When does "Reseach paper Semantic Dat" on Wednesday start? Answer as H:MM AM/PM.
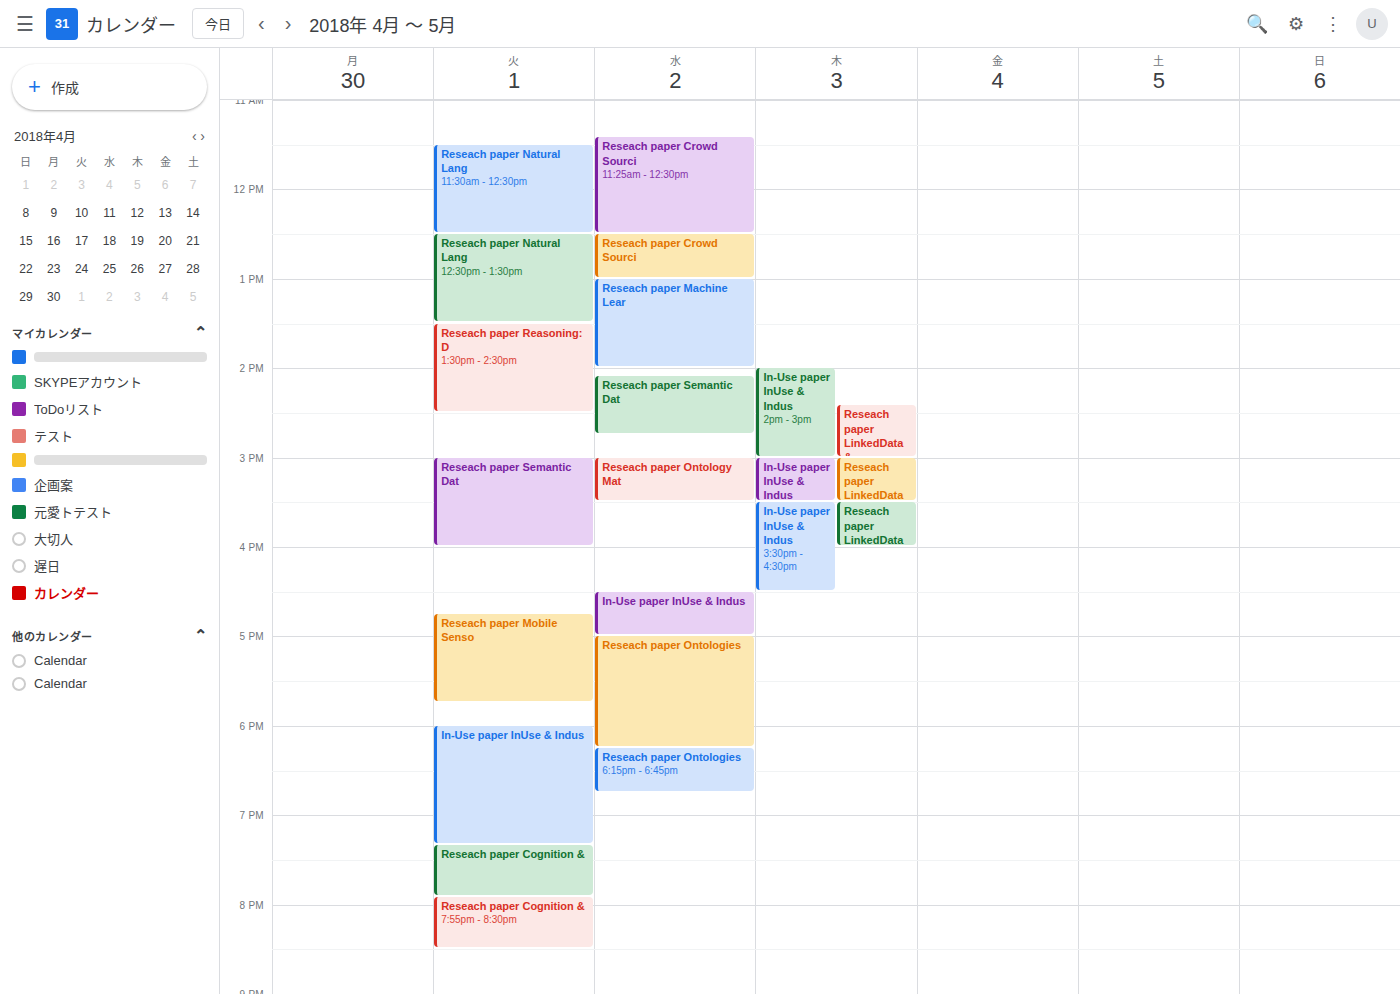
2:05 PM